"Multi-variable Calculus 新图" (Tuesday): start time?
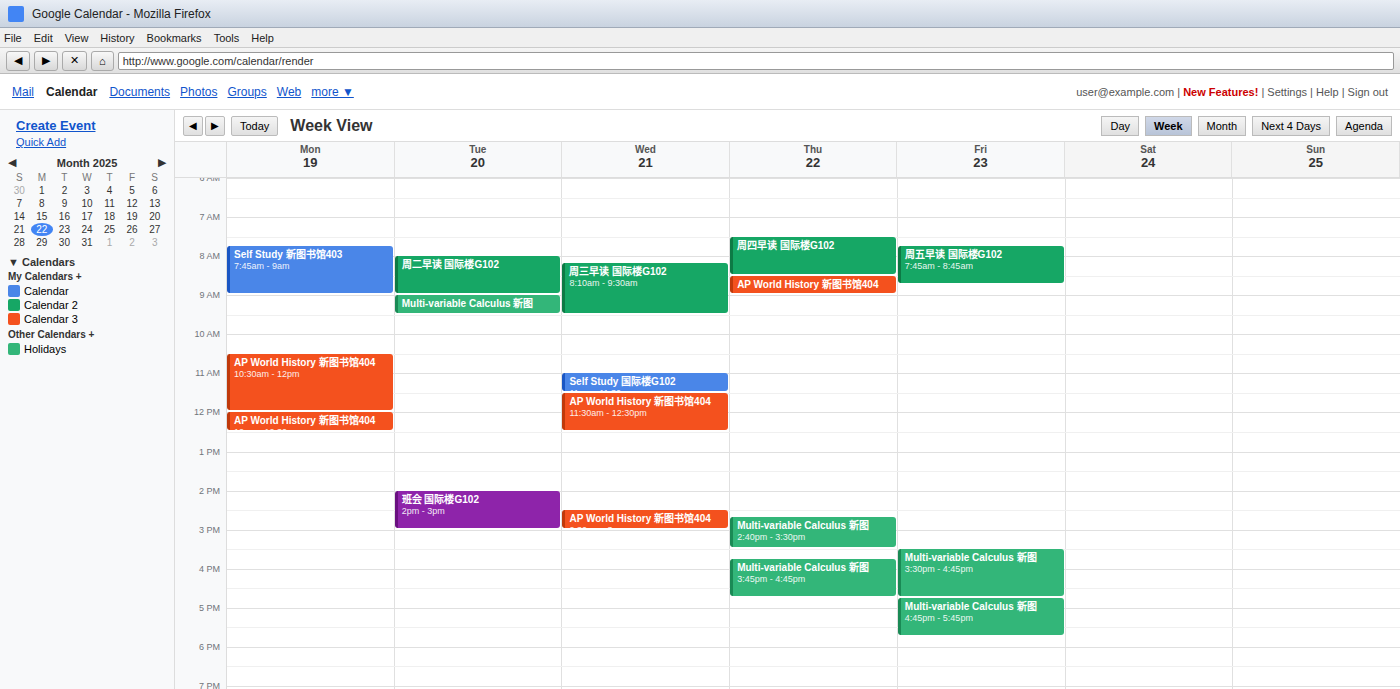
9:00 AM